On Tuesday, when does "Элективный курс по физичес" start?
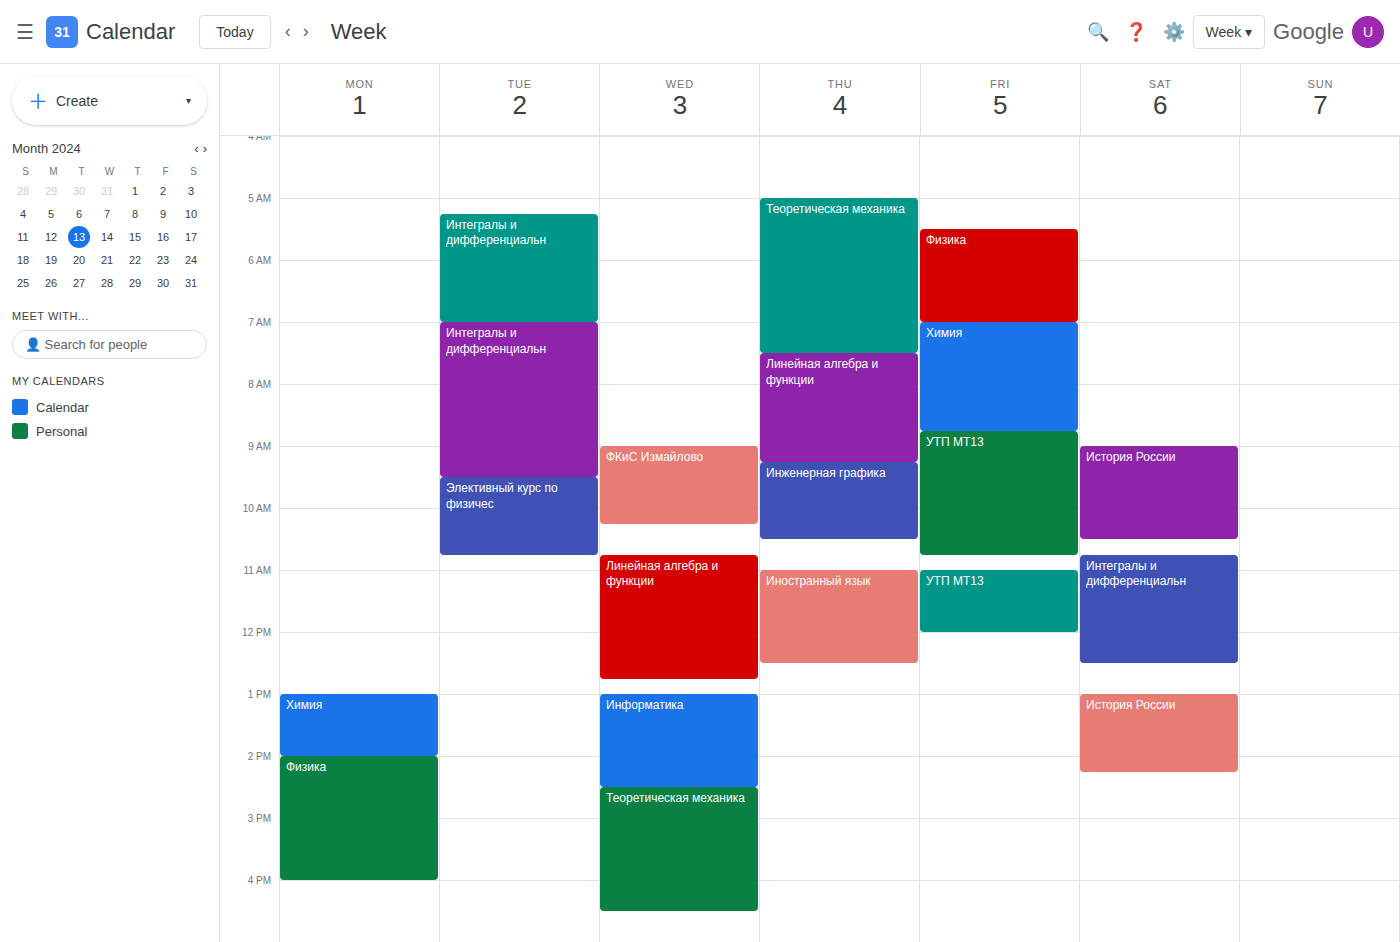
9:30 AM